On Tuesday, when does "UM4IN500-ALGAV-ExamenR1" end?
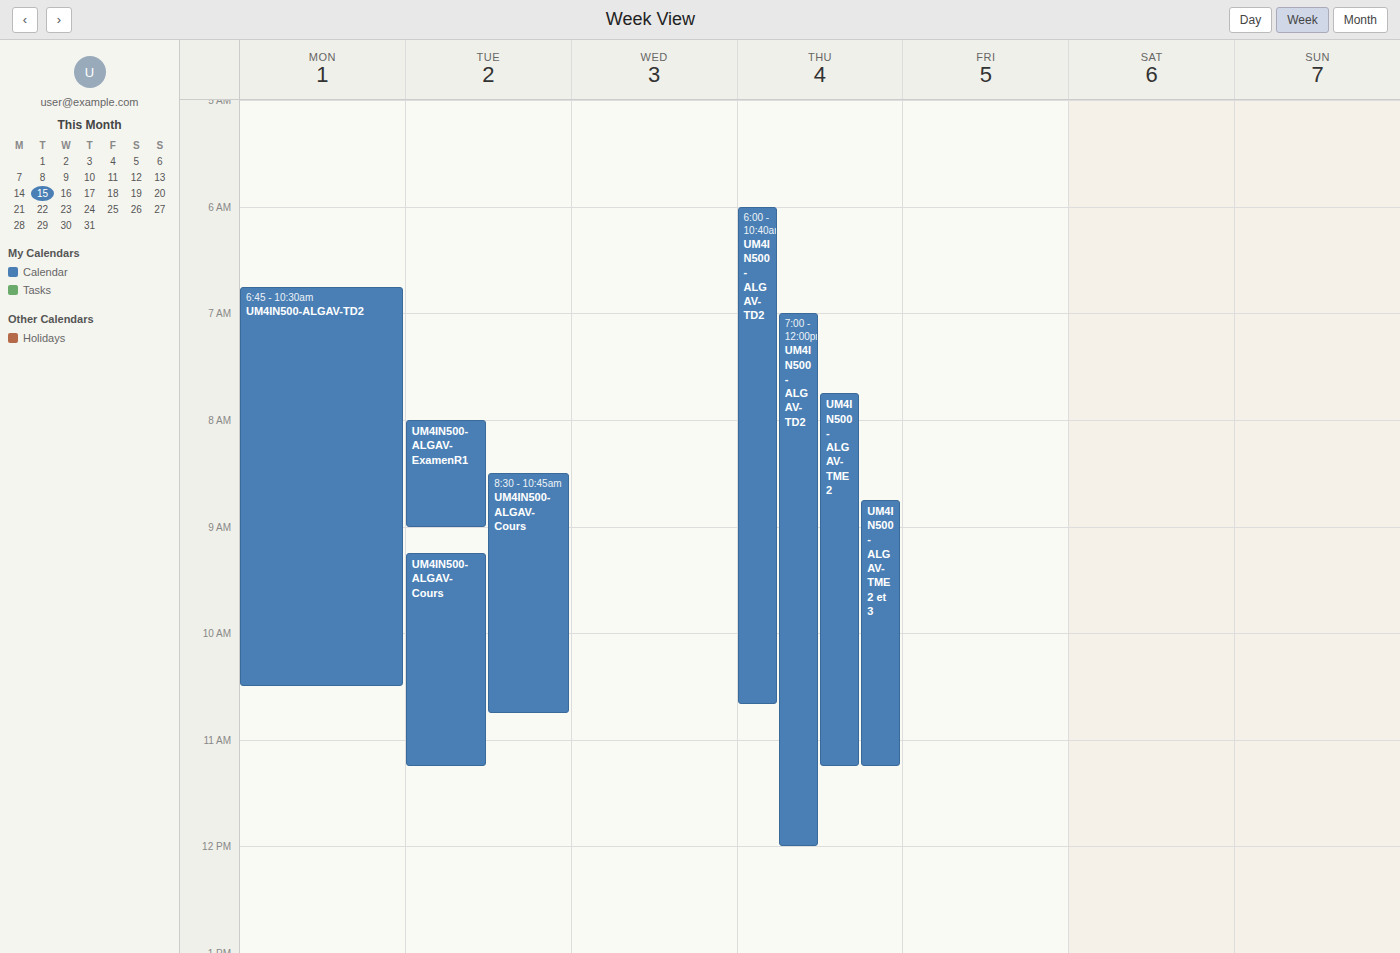
9:00 AM